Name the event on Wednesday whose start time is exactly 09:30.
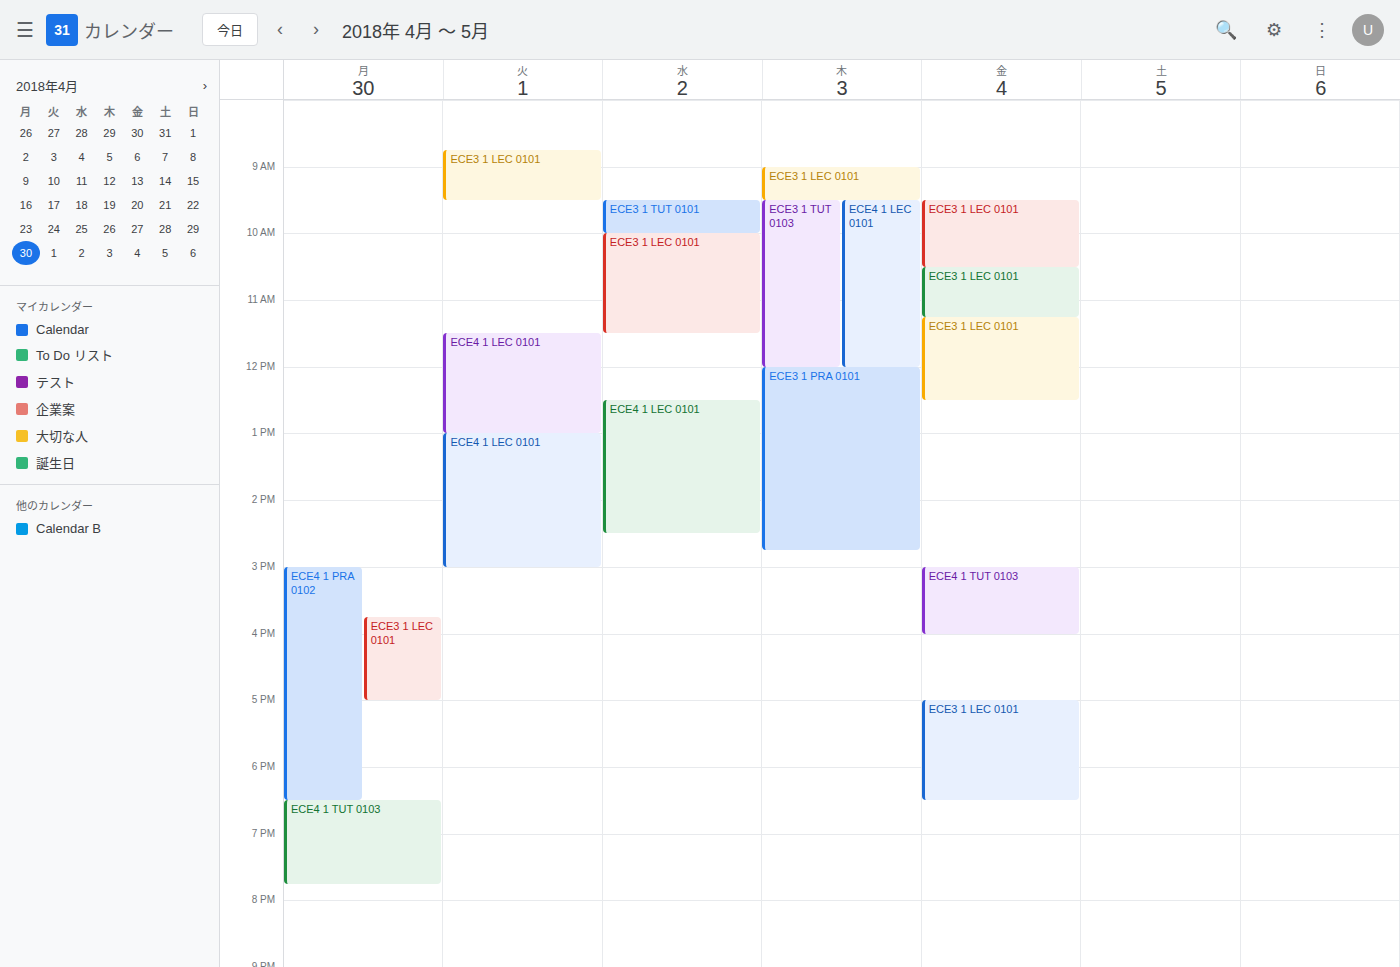
"ECE3 1 TUT 0101"